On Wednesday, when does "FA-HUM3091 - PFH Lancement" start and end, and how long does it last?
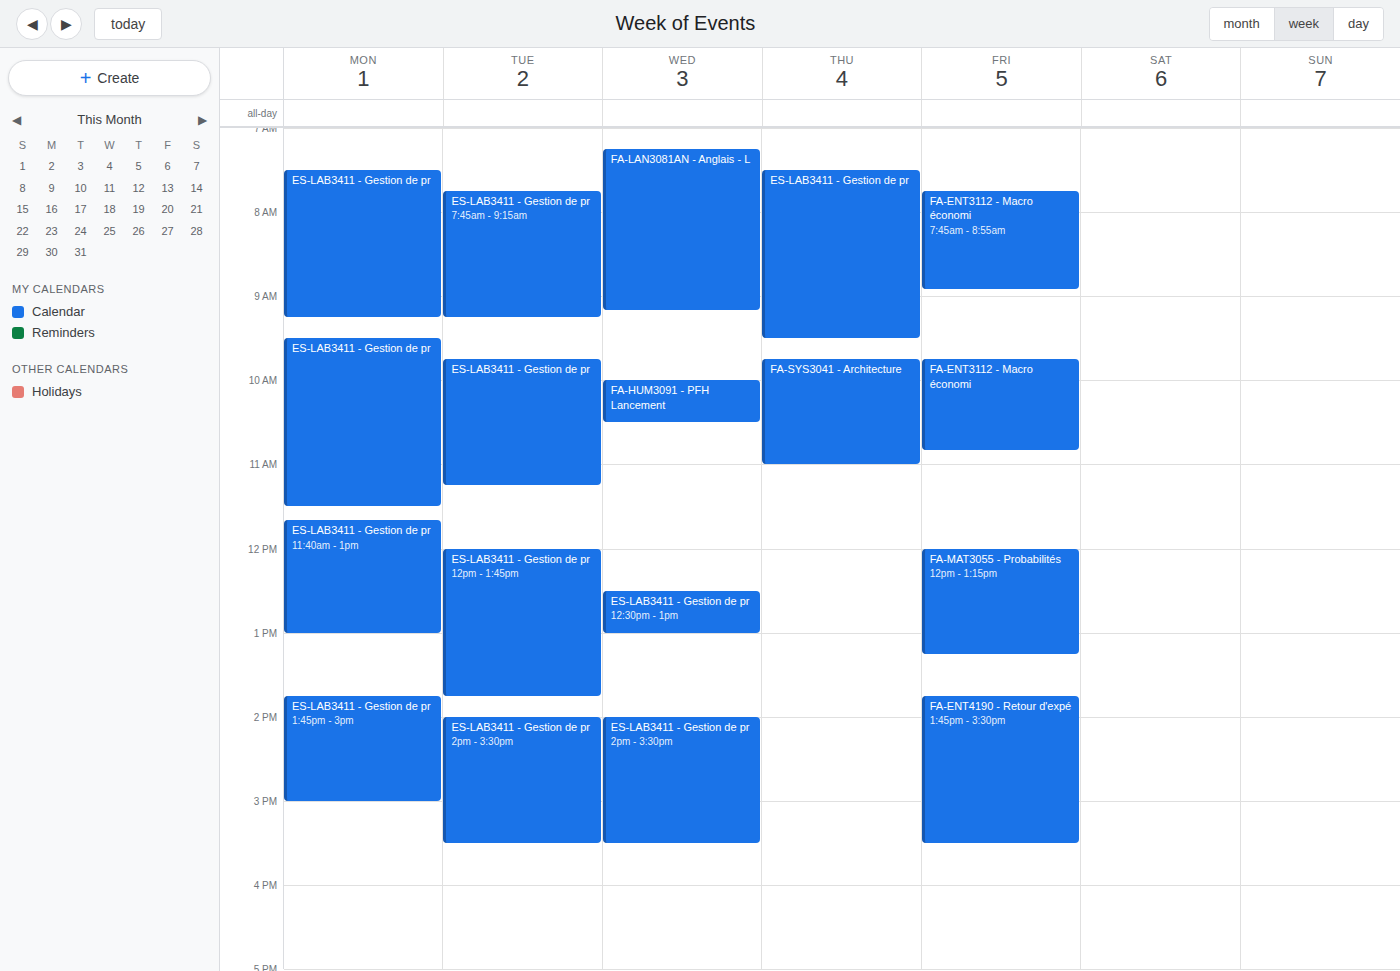
10:00 AM to 10:30 AM, 30 minutes